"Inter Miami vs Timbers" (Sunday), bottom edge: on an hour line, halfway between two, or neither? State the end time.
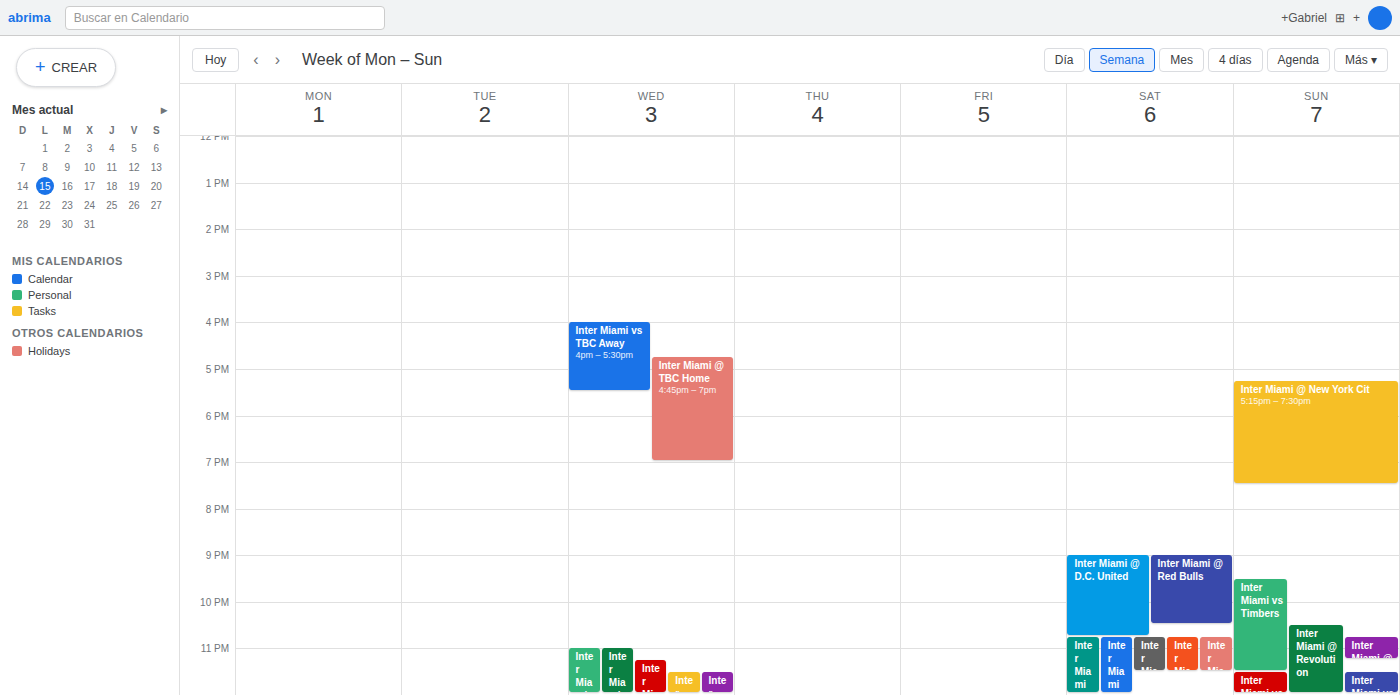
11:30 PM -- halfway between the 11 PM and 12 AM lines.